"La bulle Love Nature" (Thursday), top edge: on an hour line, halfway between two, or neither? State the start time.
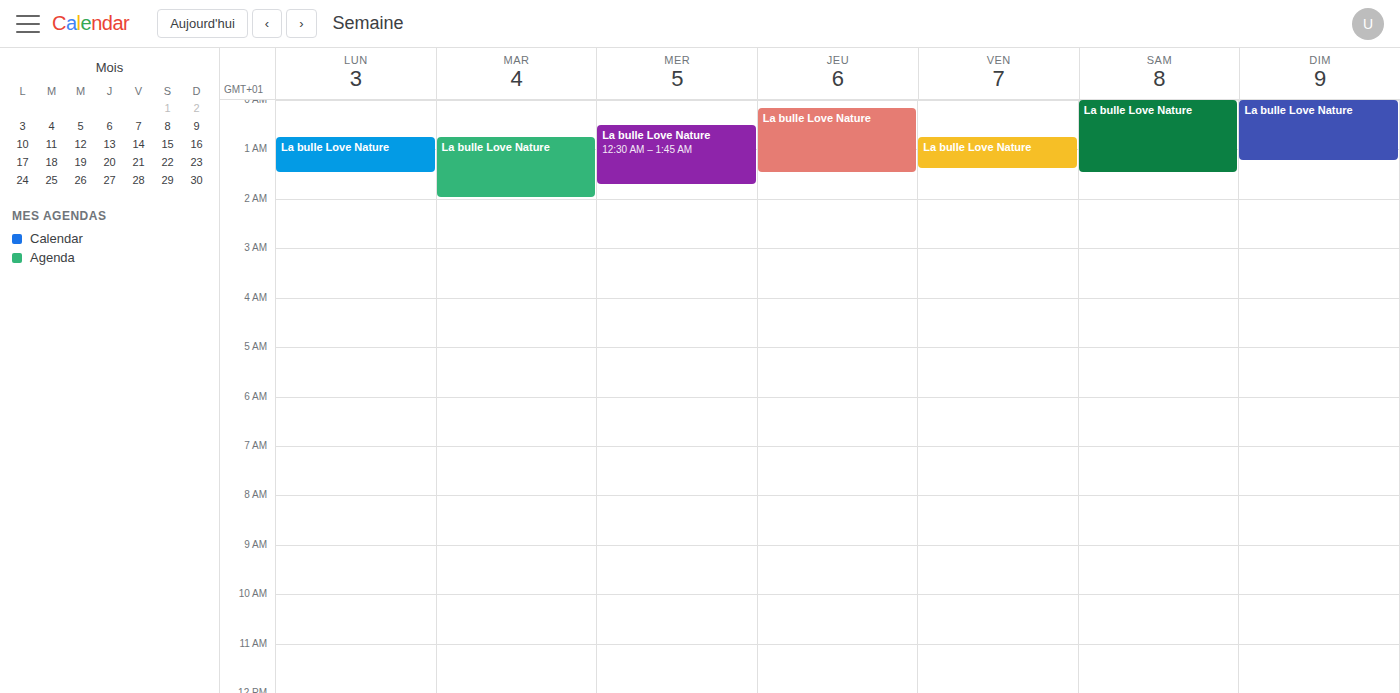
12:10 AM -- neither: 10 minutes below the 12 AM line and 50 minutes above the 1 AM line.